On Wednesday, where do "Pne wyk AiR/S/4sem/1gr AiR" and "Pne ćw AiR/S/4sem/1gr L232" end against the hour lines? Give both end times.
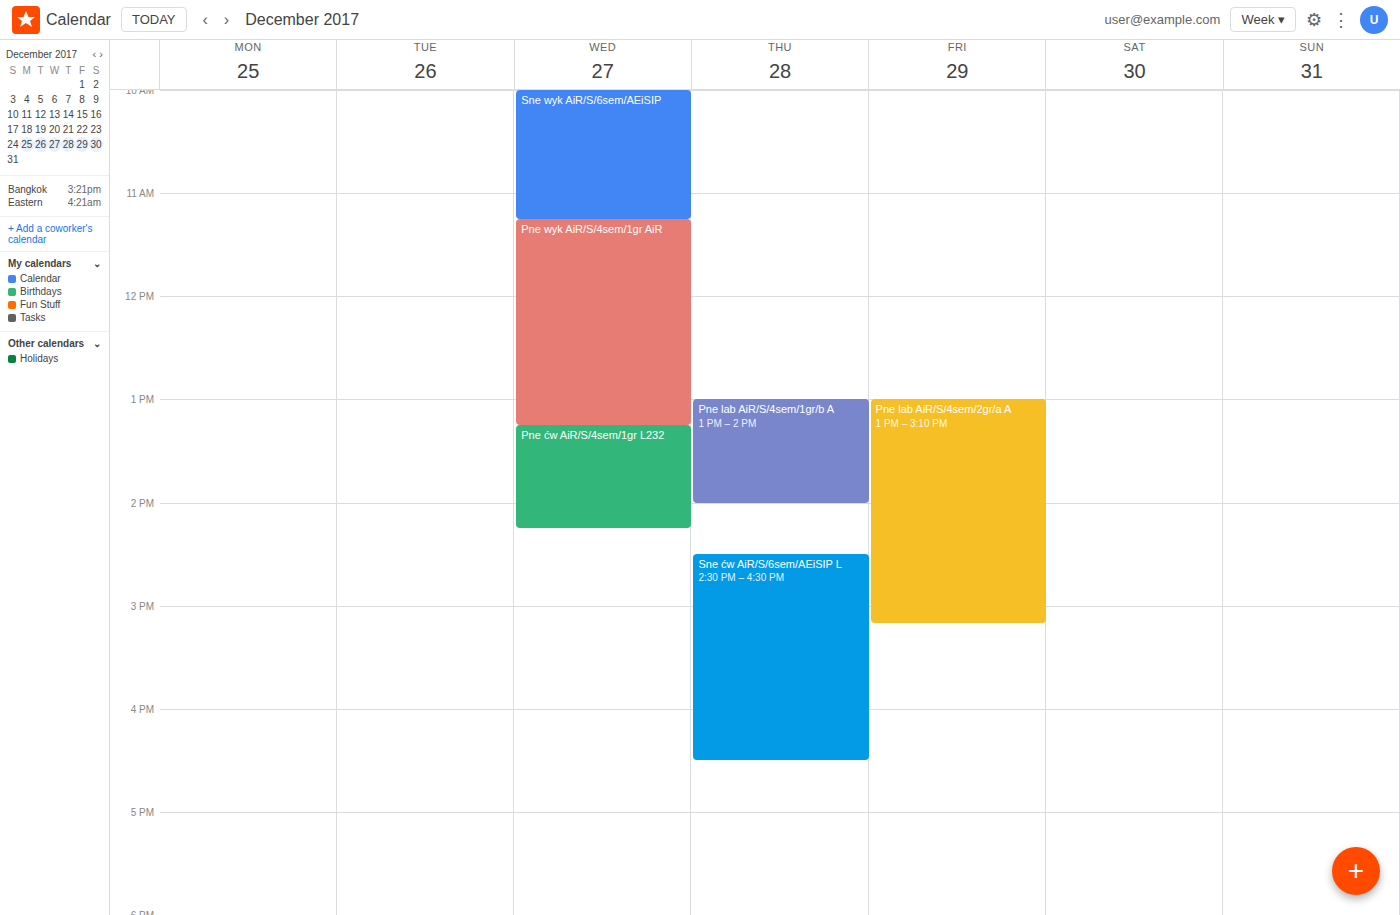
"Pne wyk AiR/S/4sem/1gr AiR": 13:15, neither: a quarter of the way from the 13:00 line to the 14:00 line. "Pne ćw AiR/S/4sem/1gr L232": 14:15, neither: a quarter of the way from the 14:00 line to the 15:00 line.